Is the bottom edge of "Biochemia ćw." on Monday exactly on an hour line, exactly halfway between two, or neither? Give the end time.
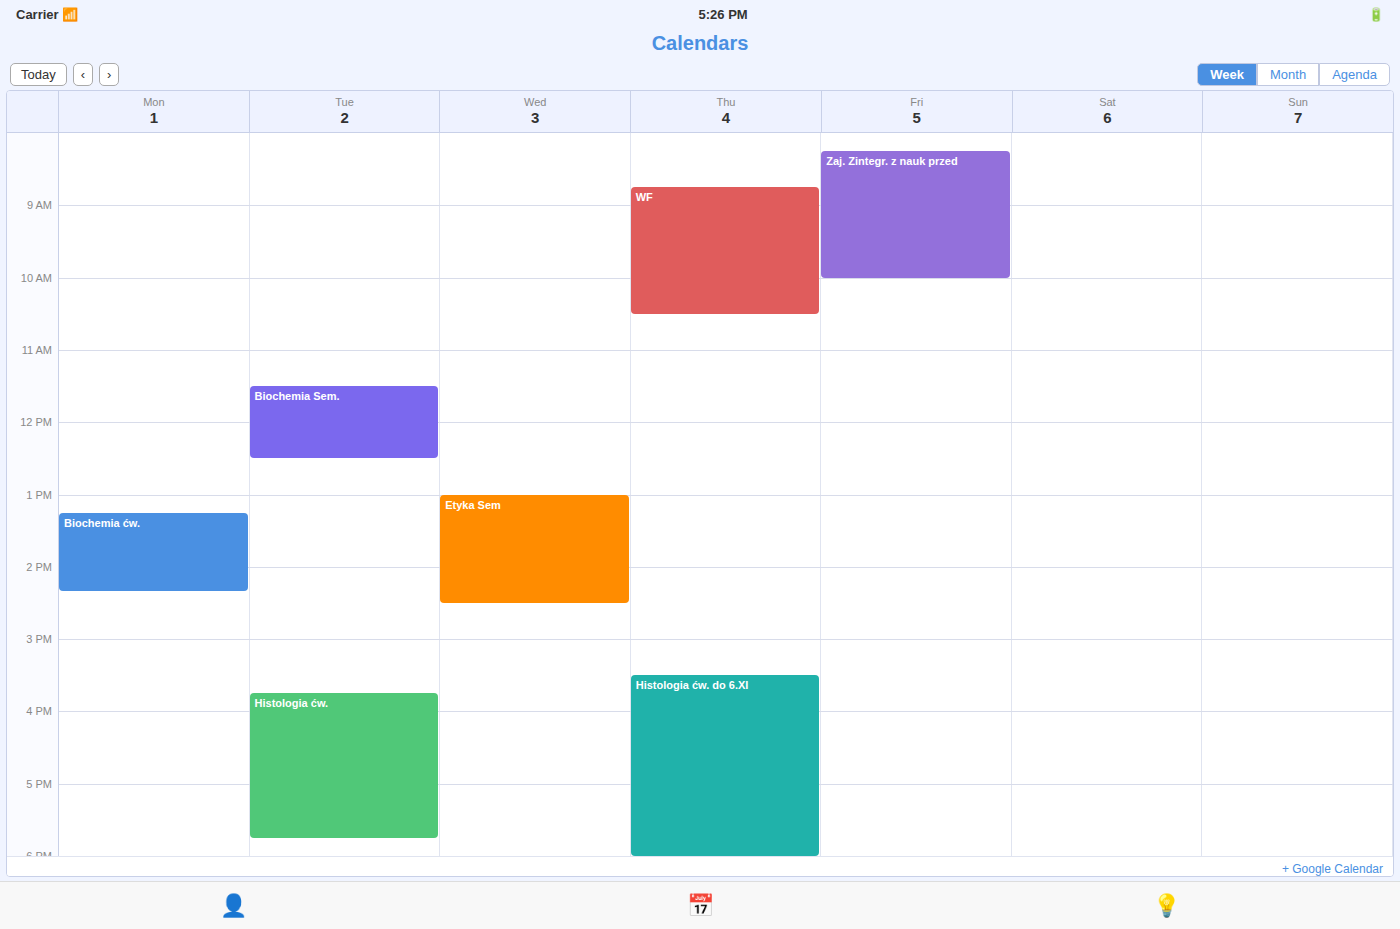
2:20 PM -- neither: 20 minutes below the 2 PM line and 40 minutes above the 3 PM line.